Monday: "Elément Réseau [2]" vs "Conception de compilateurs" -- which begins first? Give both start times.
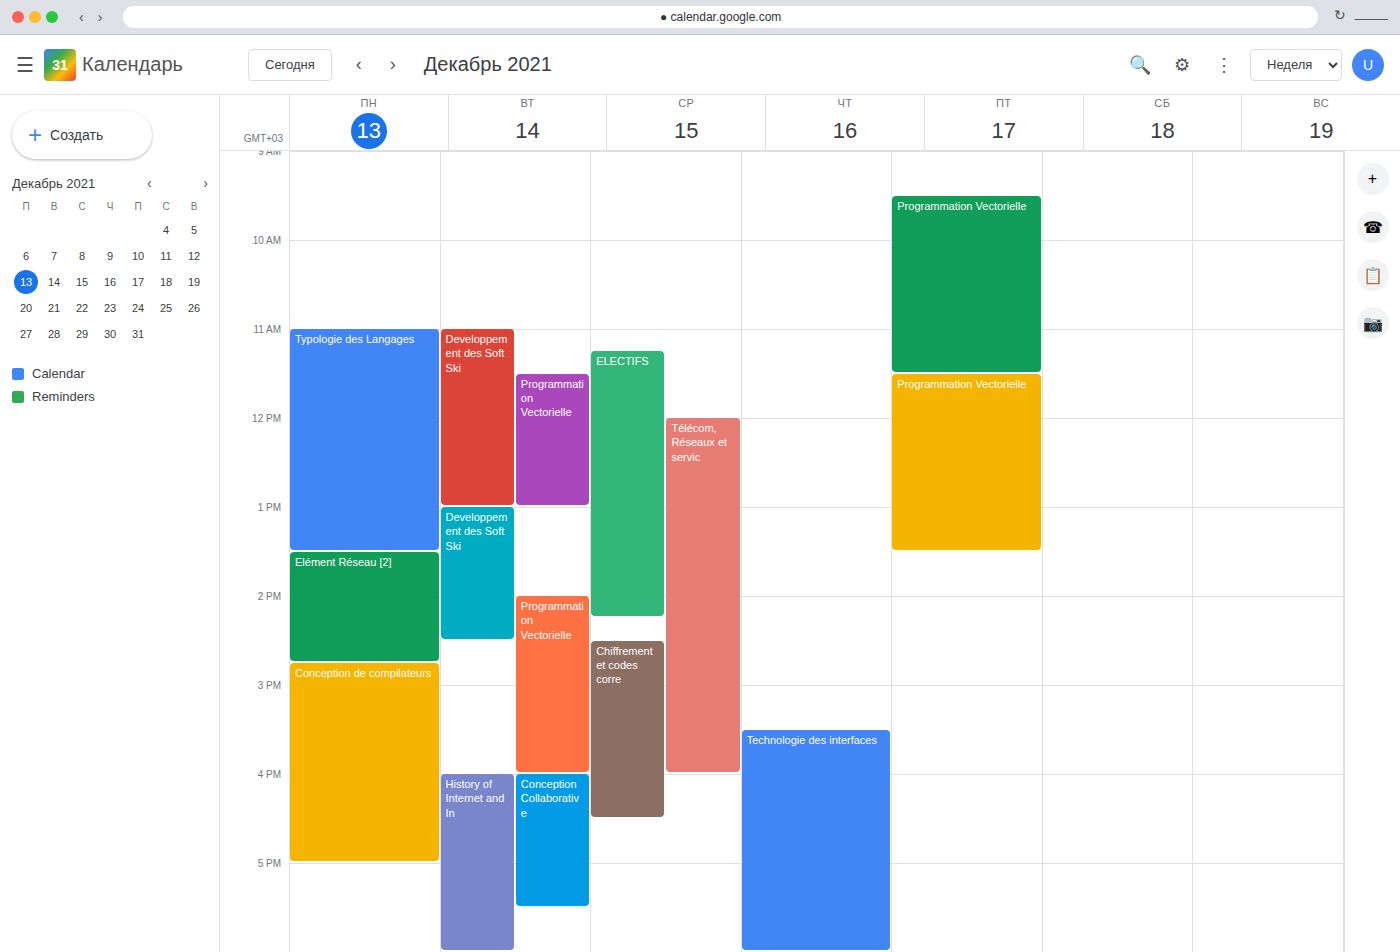
"Elément Réseau [2]" 1:30 PM; "Conception de compilateurs" 2:45 PM.